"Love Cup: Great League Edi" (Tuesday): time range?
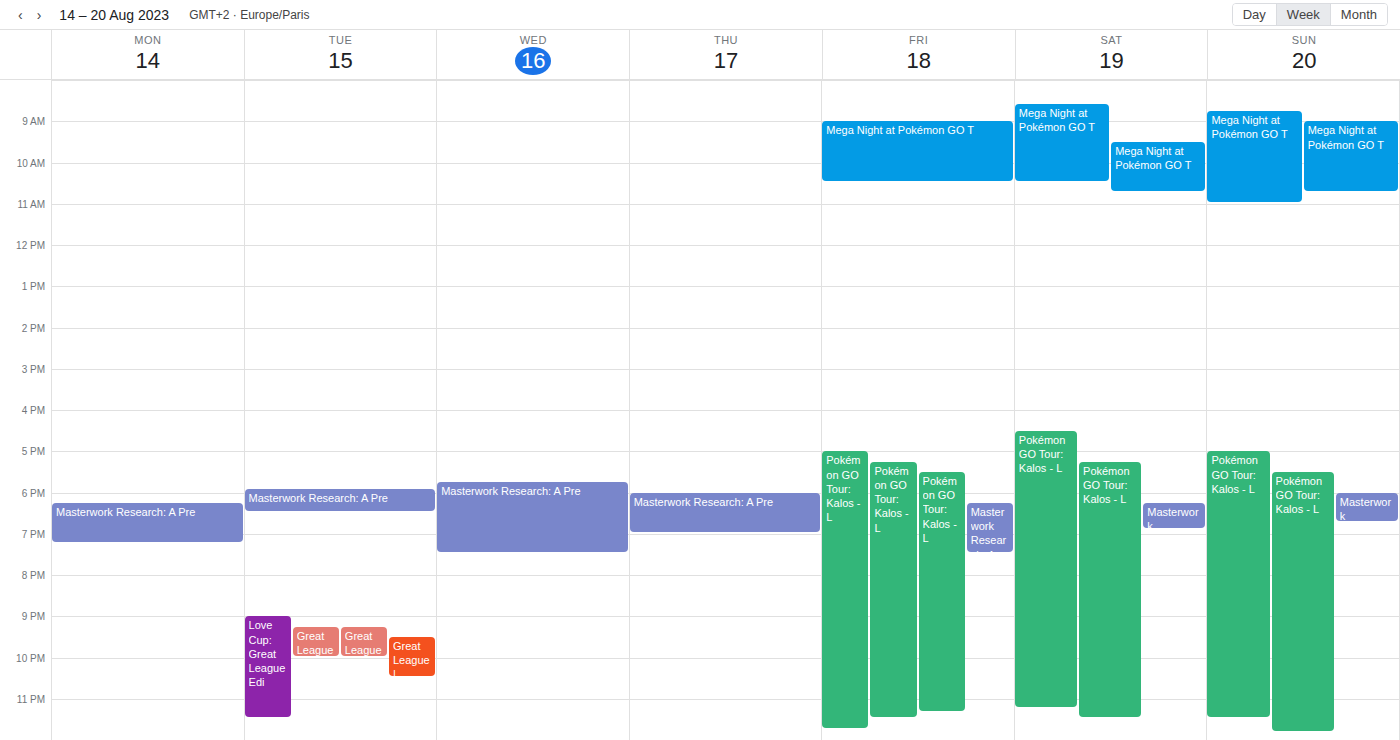
9:00 PM to 11:30 PM